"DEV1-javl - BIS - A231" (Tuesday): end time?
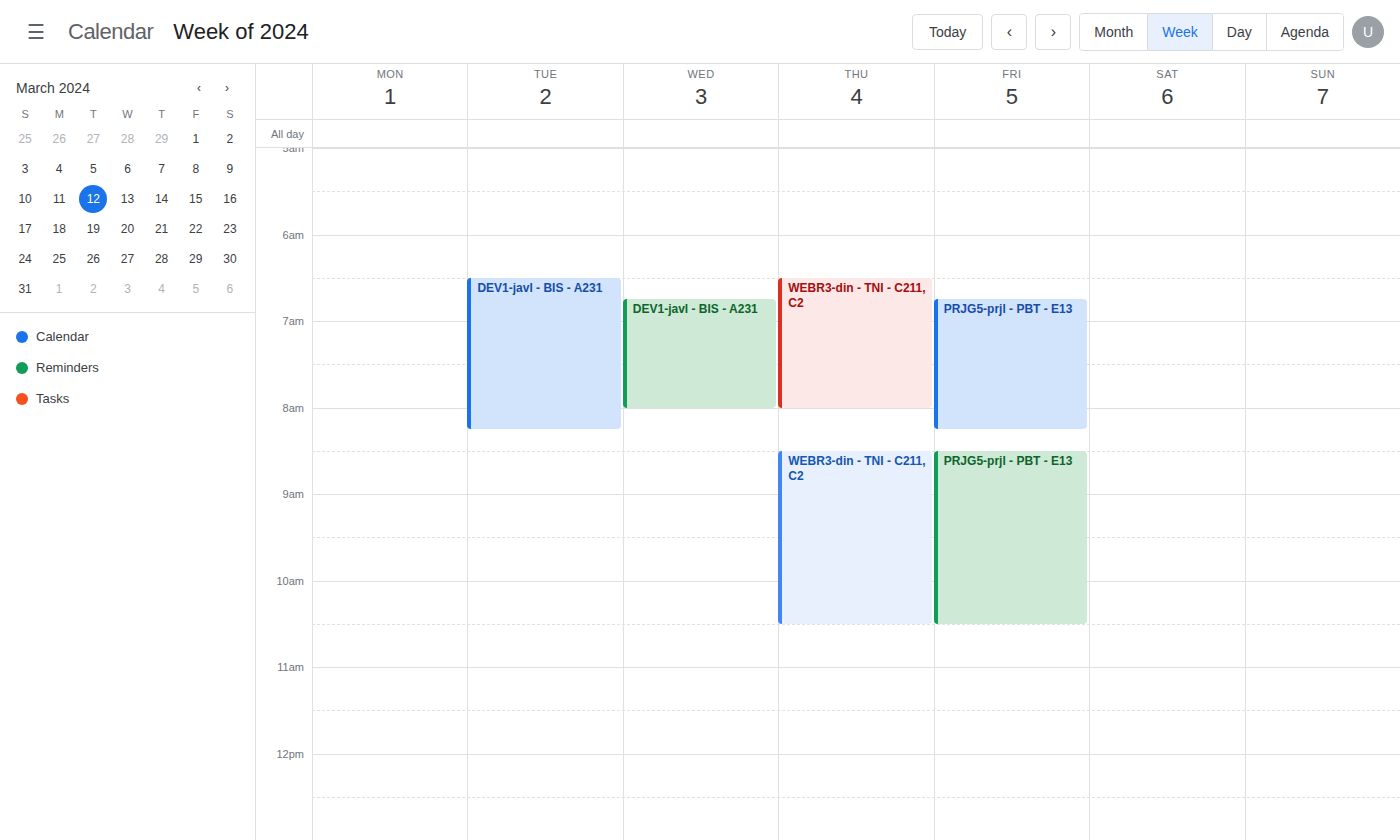
8:15 AM